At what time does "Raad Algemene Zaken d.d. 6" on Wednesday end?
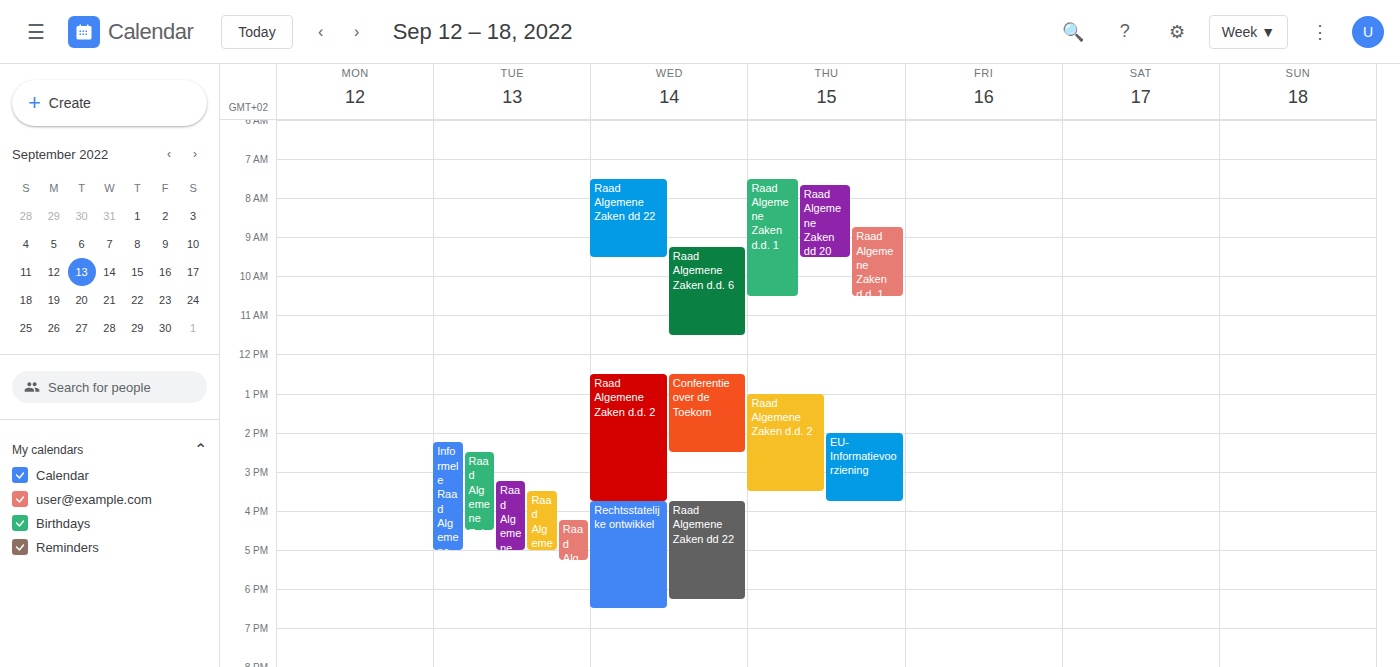
11:30 AM